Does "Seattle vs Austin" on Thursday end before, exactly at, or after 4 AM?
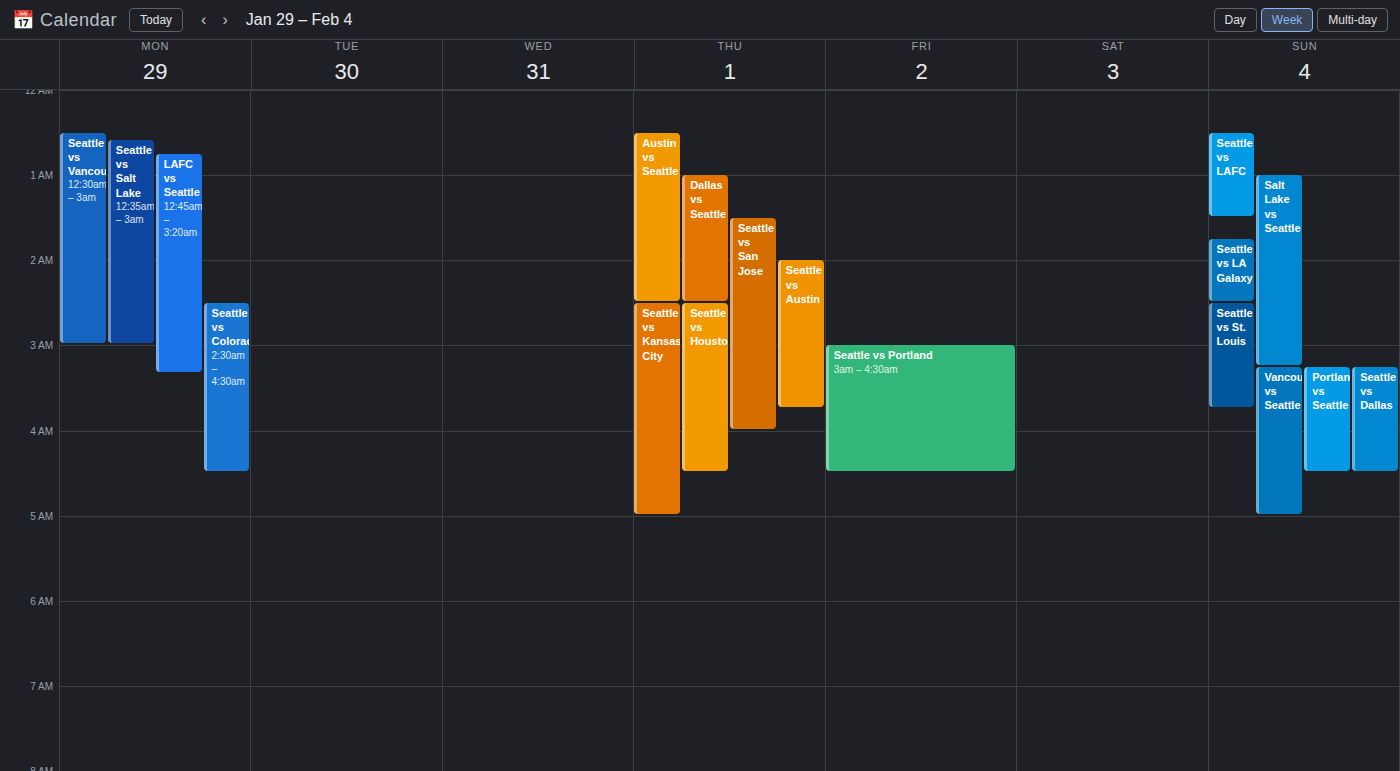
3:45 AM -- before 4 AM, 15 minutes above the 4 AM line.